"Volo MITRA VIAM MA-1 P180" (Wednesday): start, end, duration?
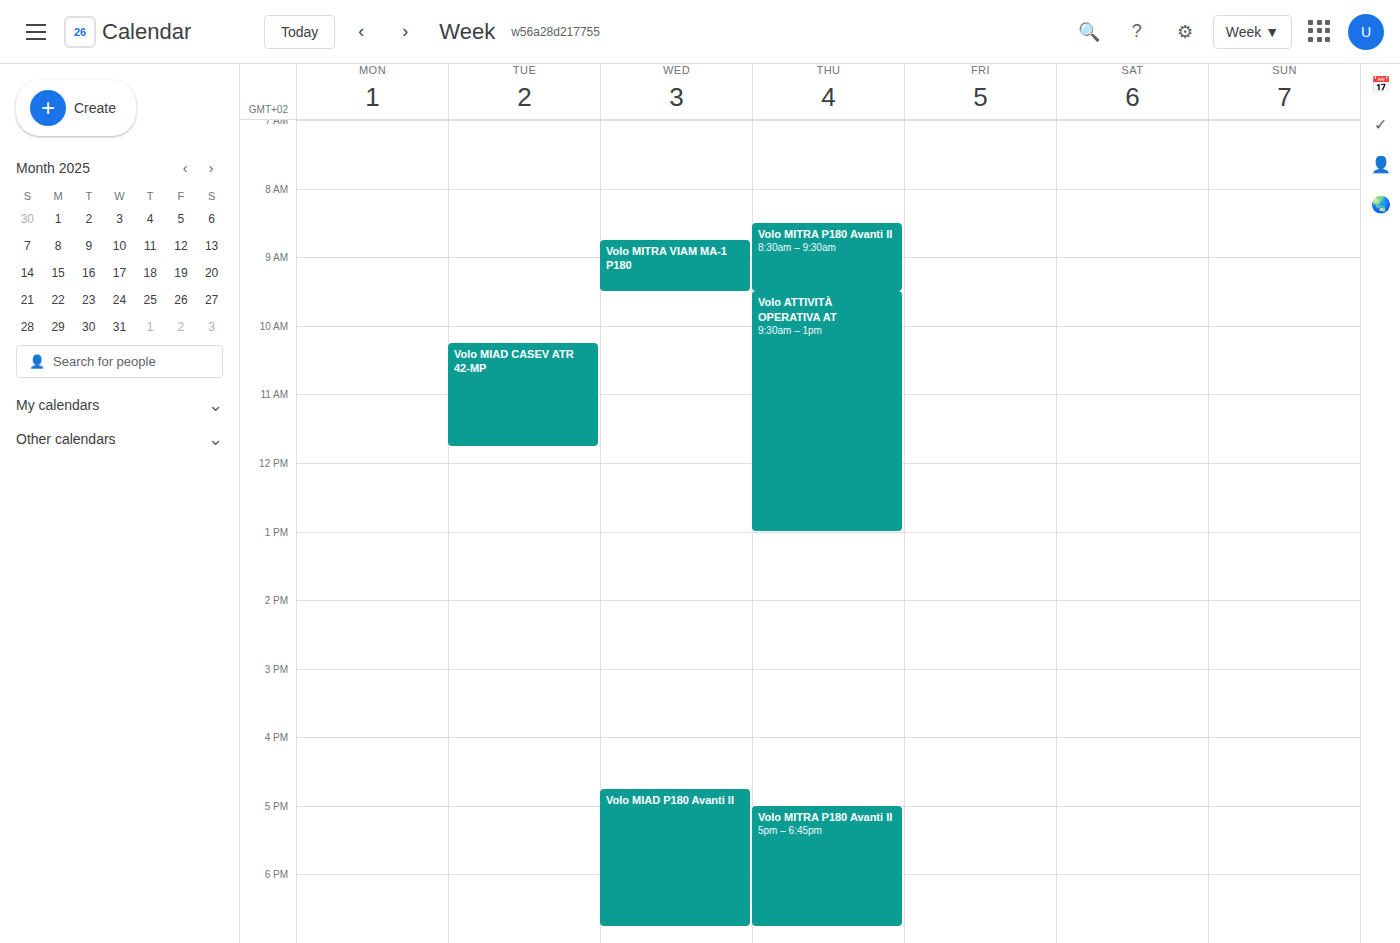
8:45 AM to 9:30 AM, 45 minutes